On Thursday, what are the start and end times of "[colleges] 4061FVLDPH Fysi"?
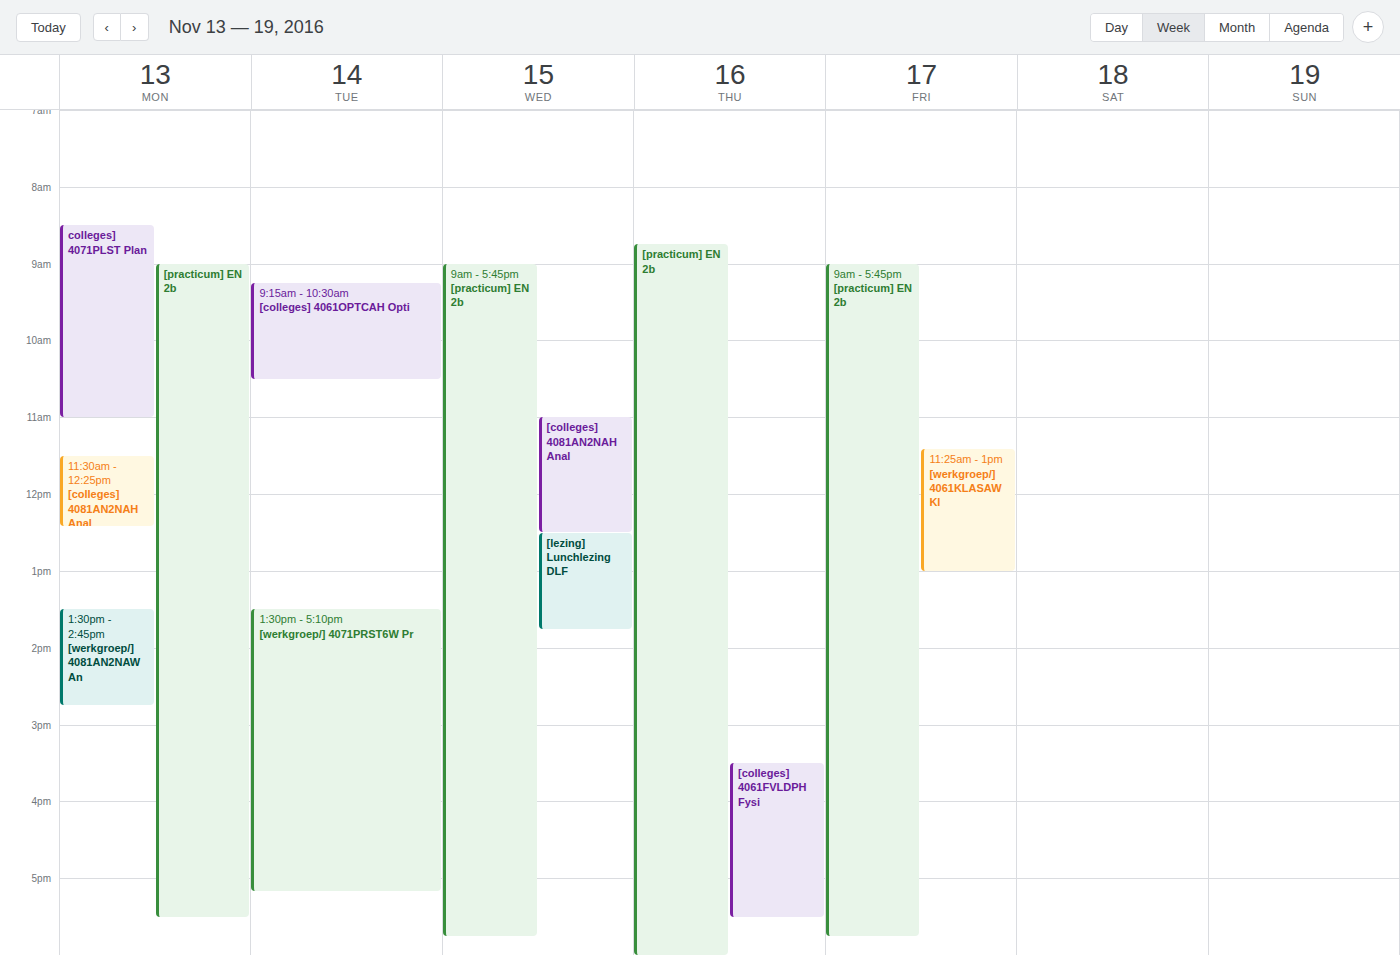
3:30 PM to 5:30 PM